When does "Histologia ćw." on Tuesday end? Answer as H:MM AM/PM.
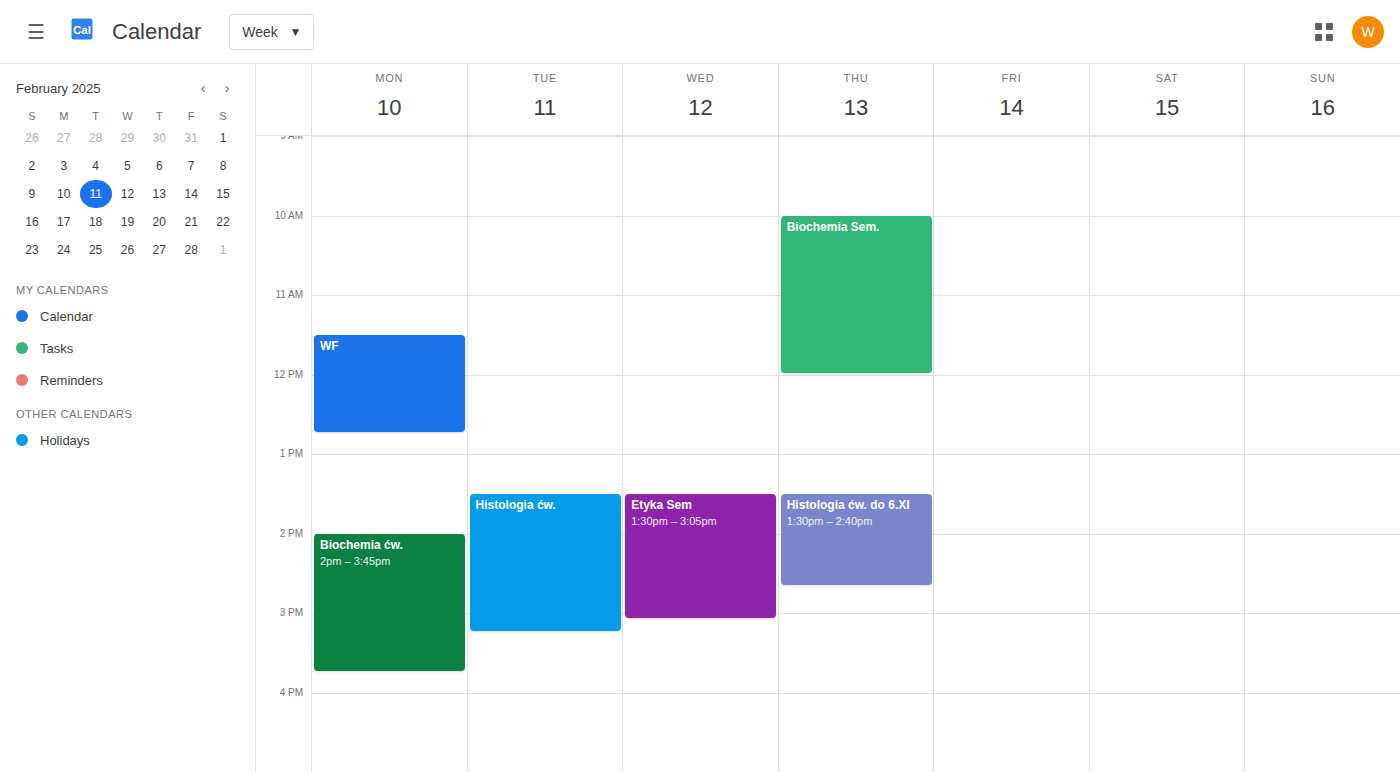
3:15 PM